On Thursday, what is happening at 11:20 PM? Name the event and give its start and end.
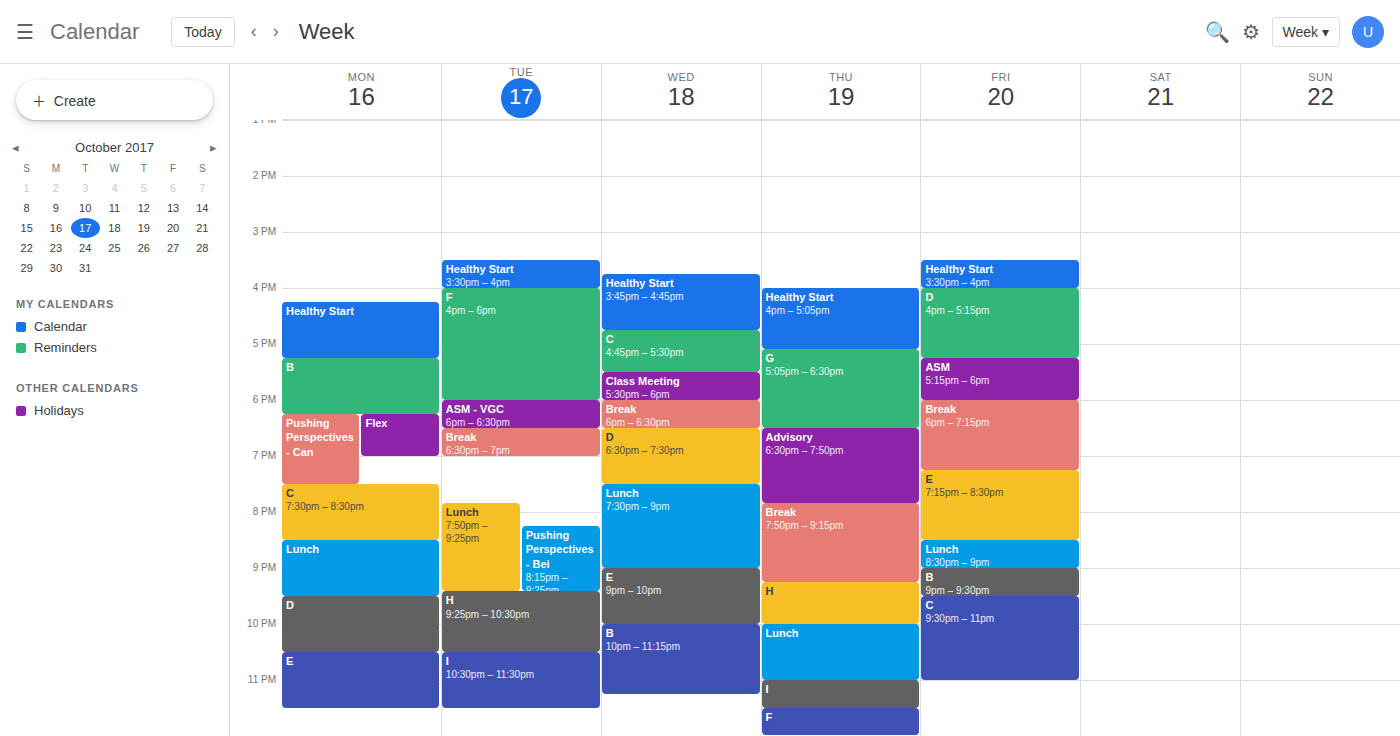
"I", 11:00 PM to 11:30 PM